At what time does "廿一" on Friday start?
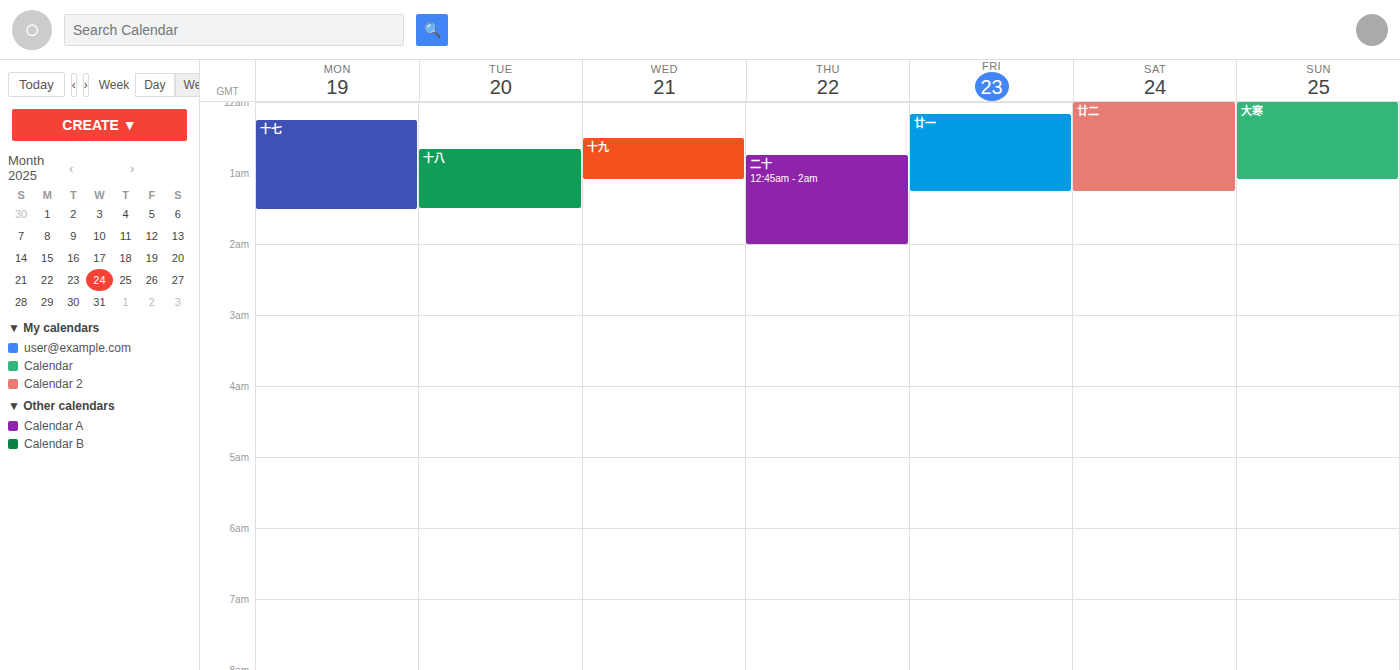
12:10 AM